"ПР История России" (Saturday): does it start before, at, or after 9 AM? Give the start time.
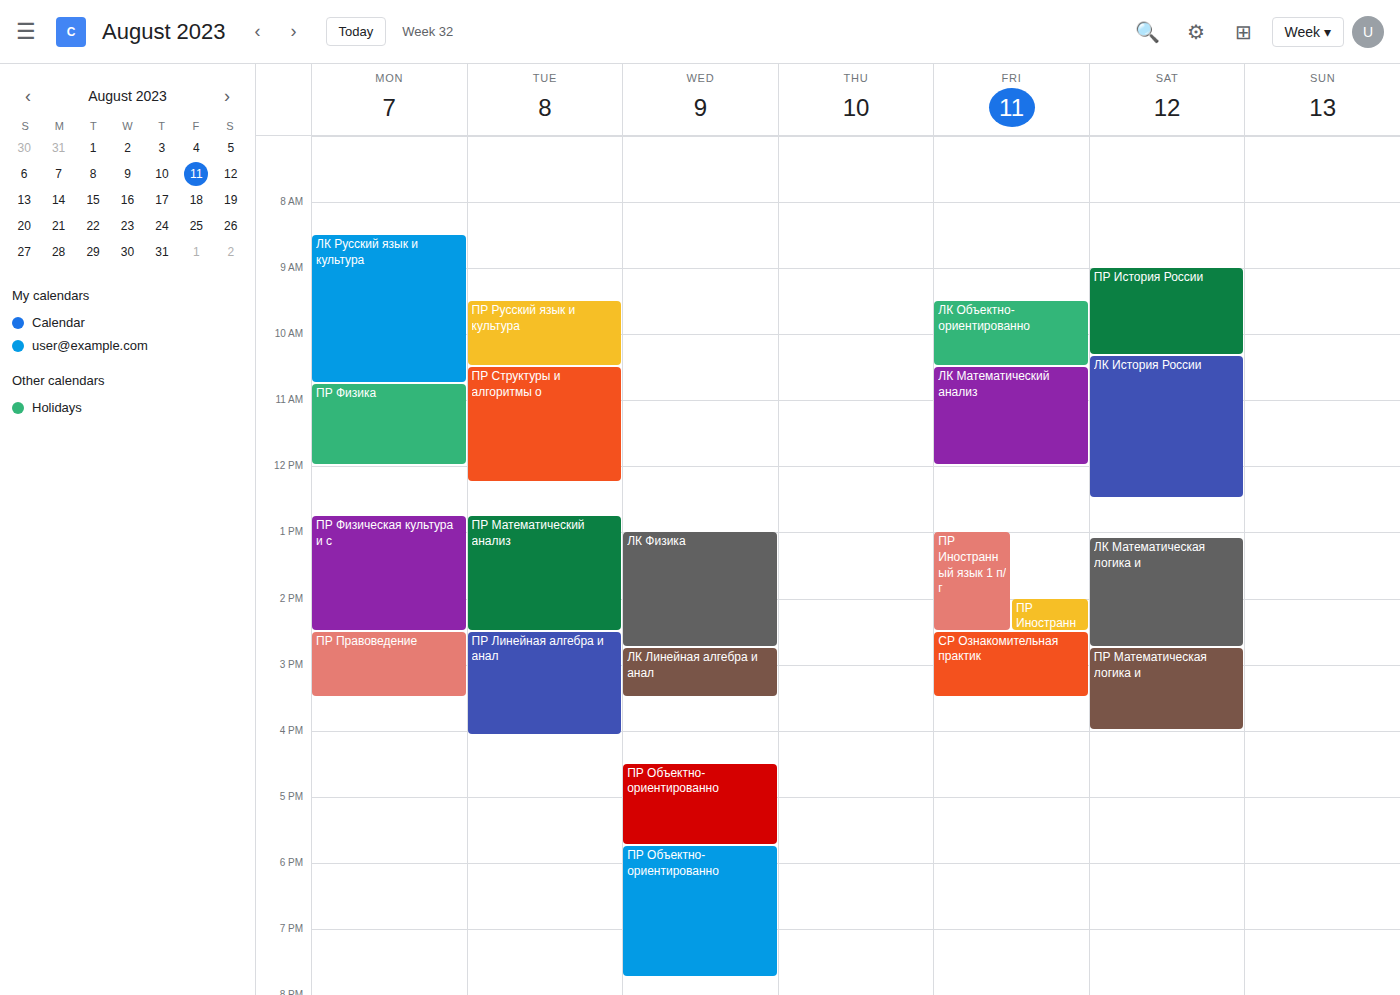
9:00 AM -- exactly at 9 AM, on the 9 AM line.